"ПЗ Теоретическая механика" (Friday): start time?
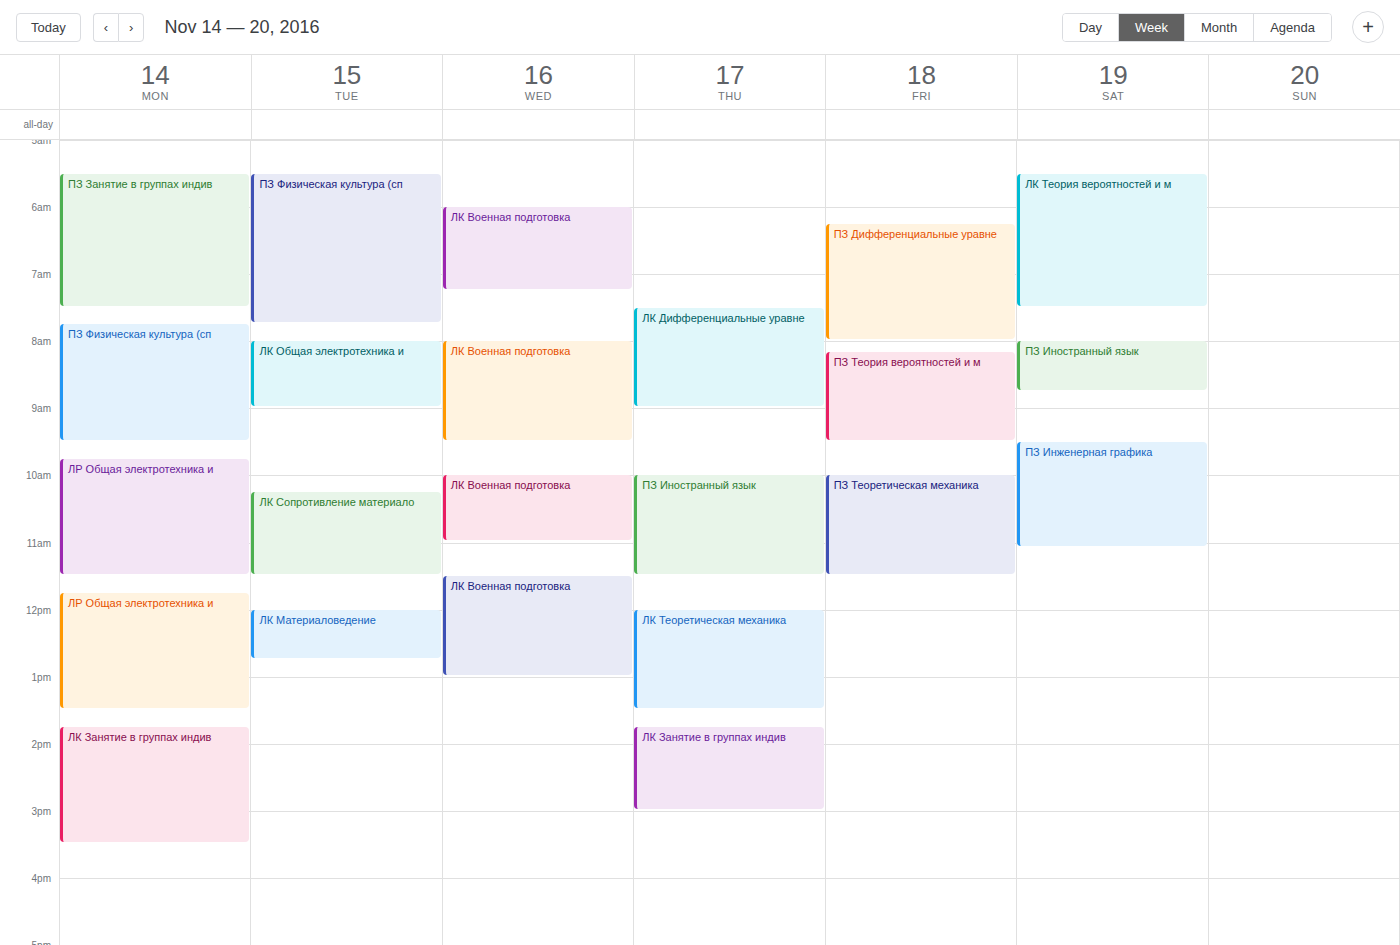
10:00 AM